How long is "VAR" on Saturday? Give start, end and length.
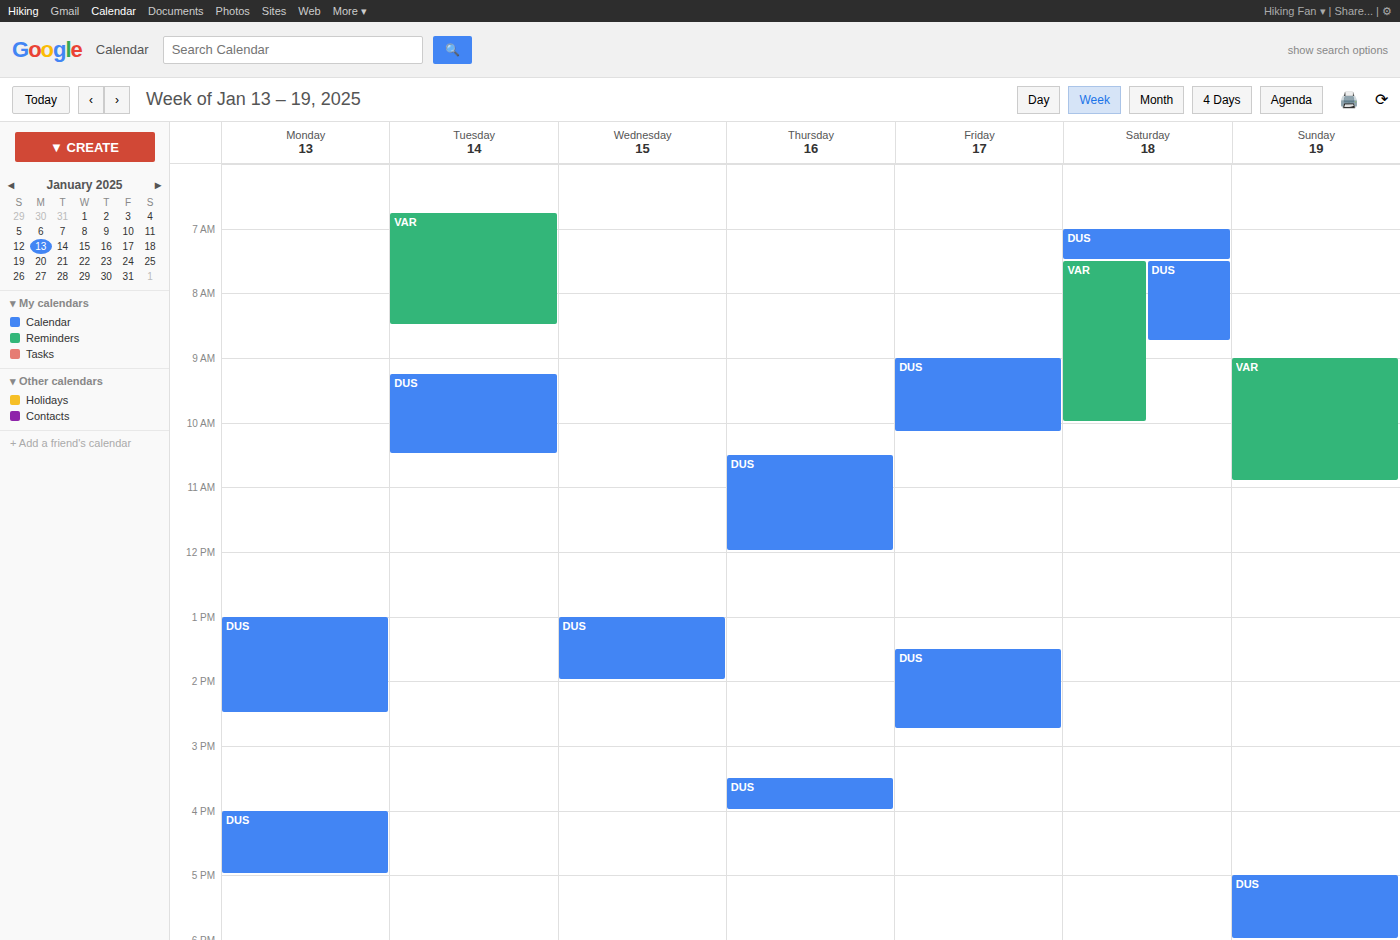
7:30 AM to 10:00 AM, 2 hours 30 minutes